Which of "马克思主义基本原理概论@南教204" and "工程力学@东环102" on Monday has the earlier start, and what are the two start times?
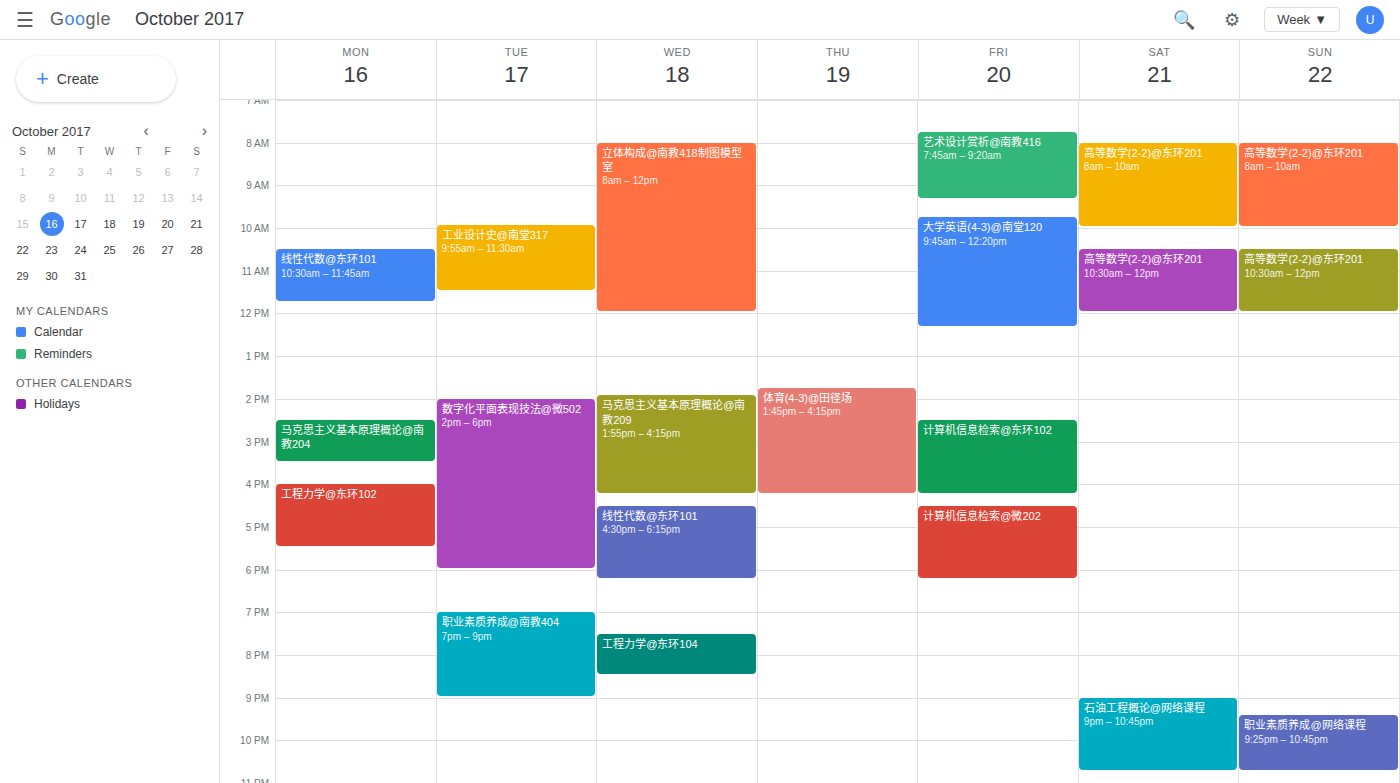
"马克思主义基本原理概论@南教204" 2:30 PM; "工程力学@东环102" 4:00 PM.